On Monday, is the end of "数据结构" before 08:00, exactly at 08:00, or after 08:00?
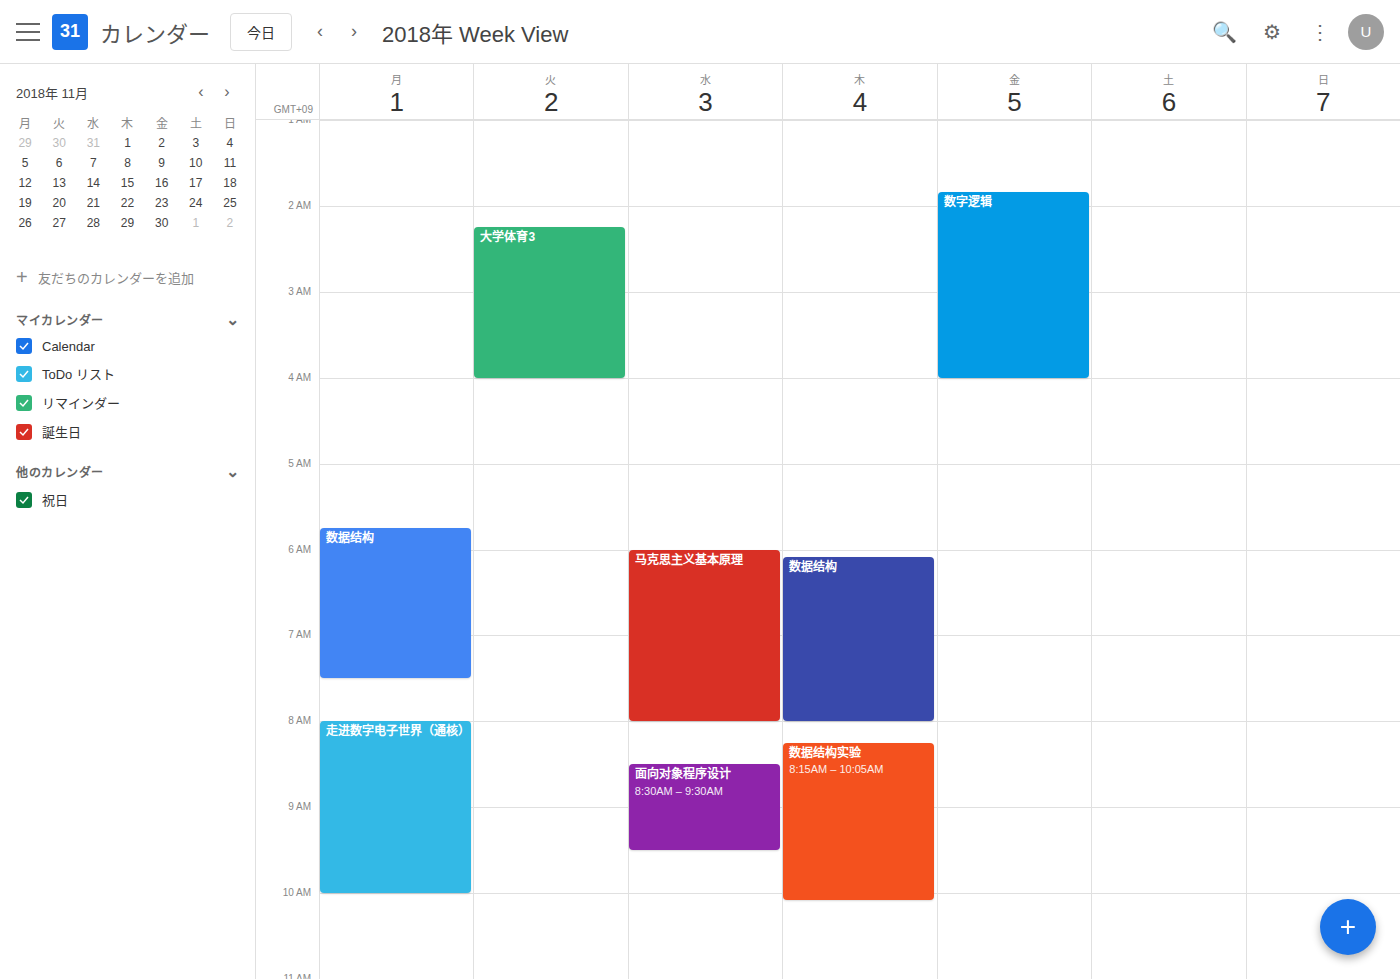
07:30 -- before 08:00, 30 minutes above the 08:00 line.